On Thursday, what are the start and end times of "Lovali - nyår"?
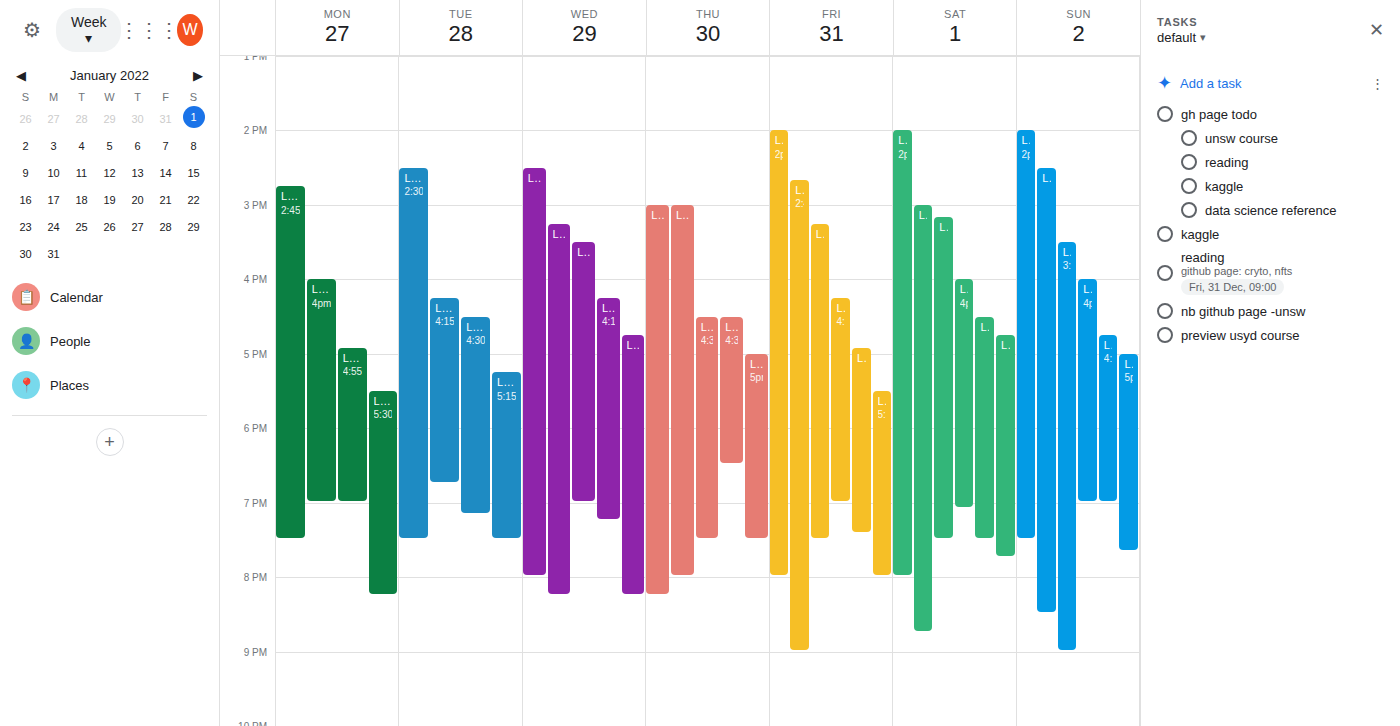
3:00 PM to 8:00 PM